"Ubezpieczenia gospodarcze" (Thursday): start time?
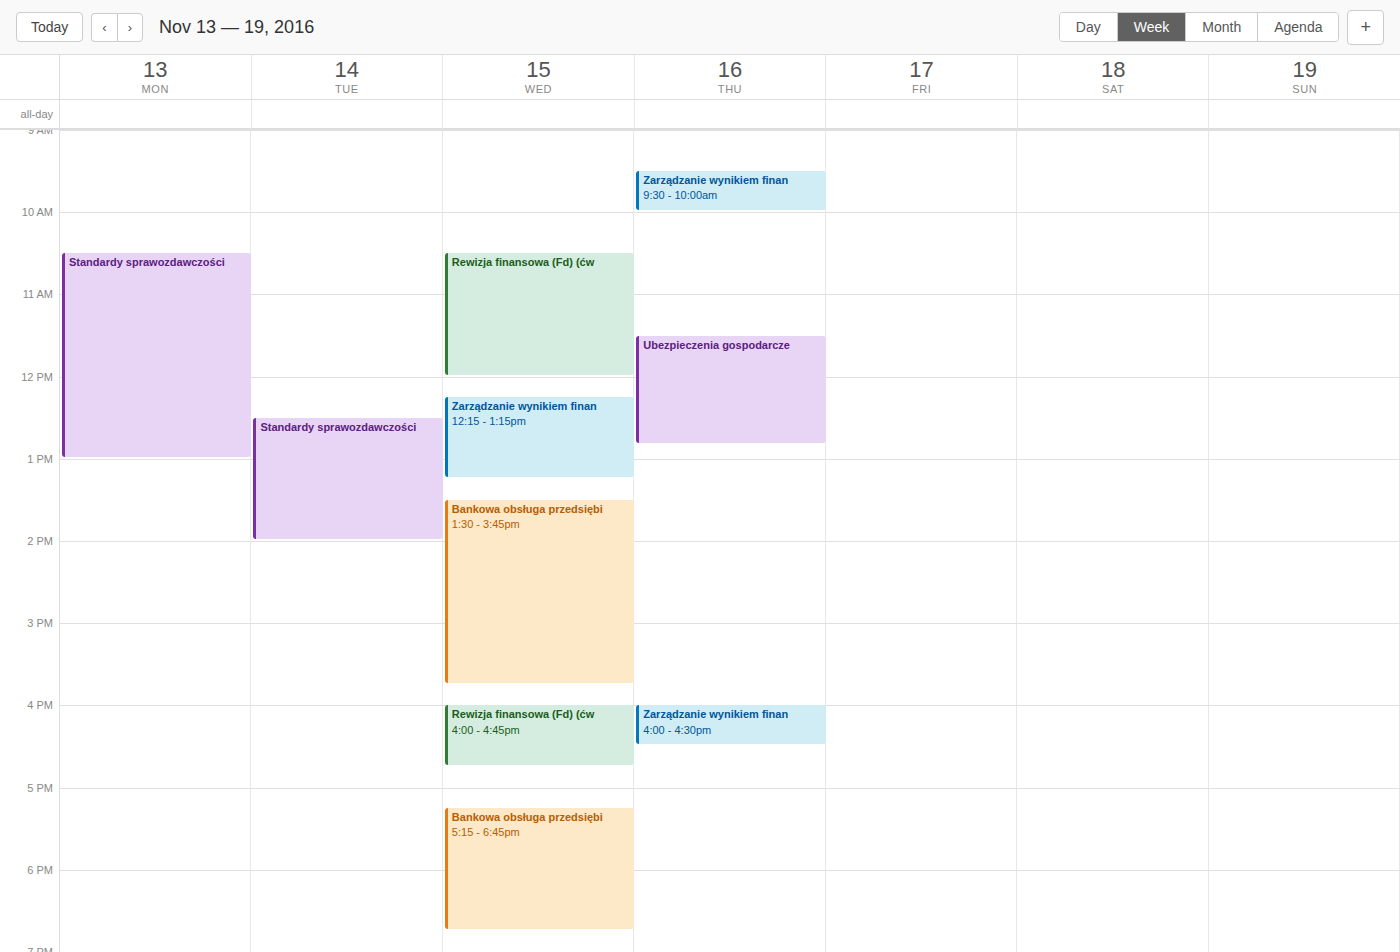
11:30